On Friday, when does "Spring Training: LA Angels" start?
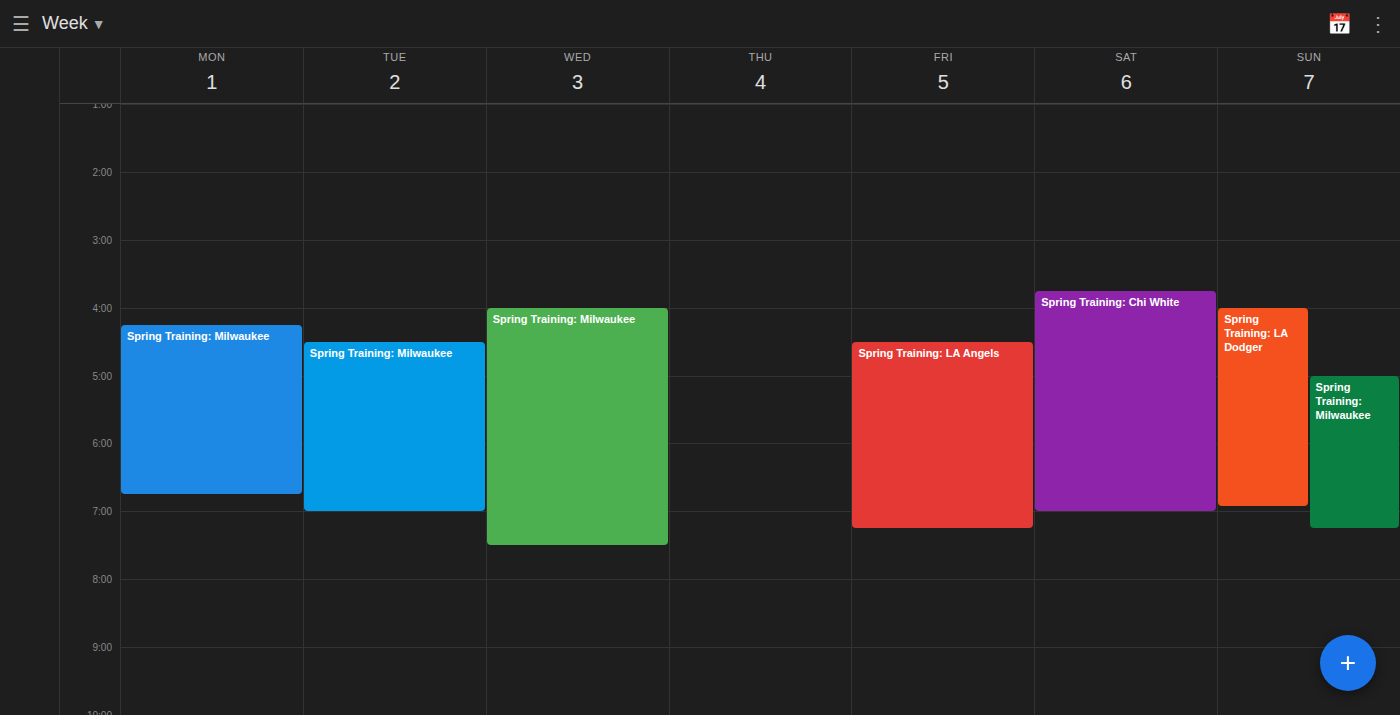
4:30 PM